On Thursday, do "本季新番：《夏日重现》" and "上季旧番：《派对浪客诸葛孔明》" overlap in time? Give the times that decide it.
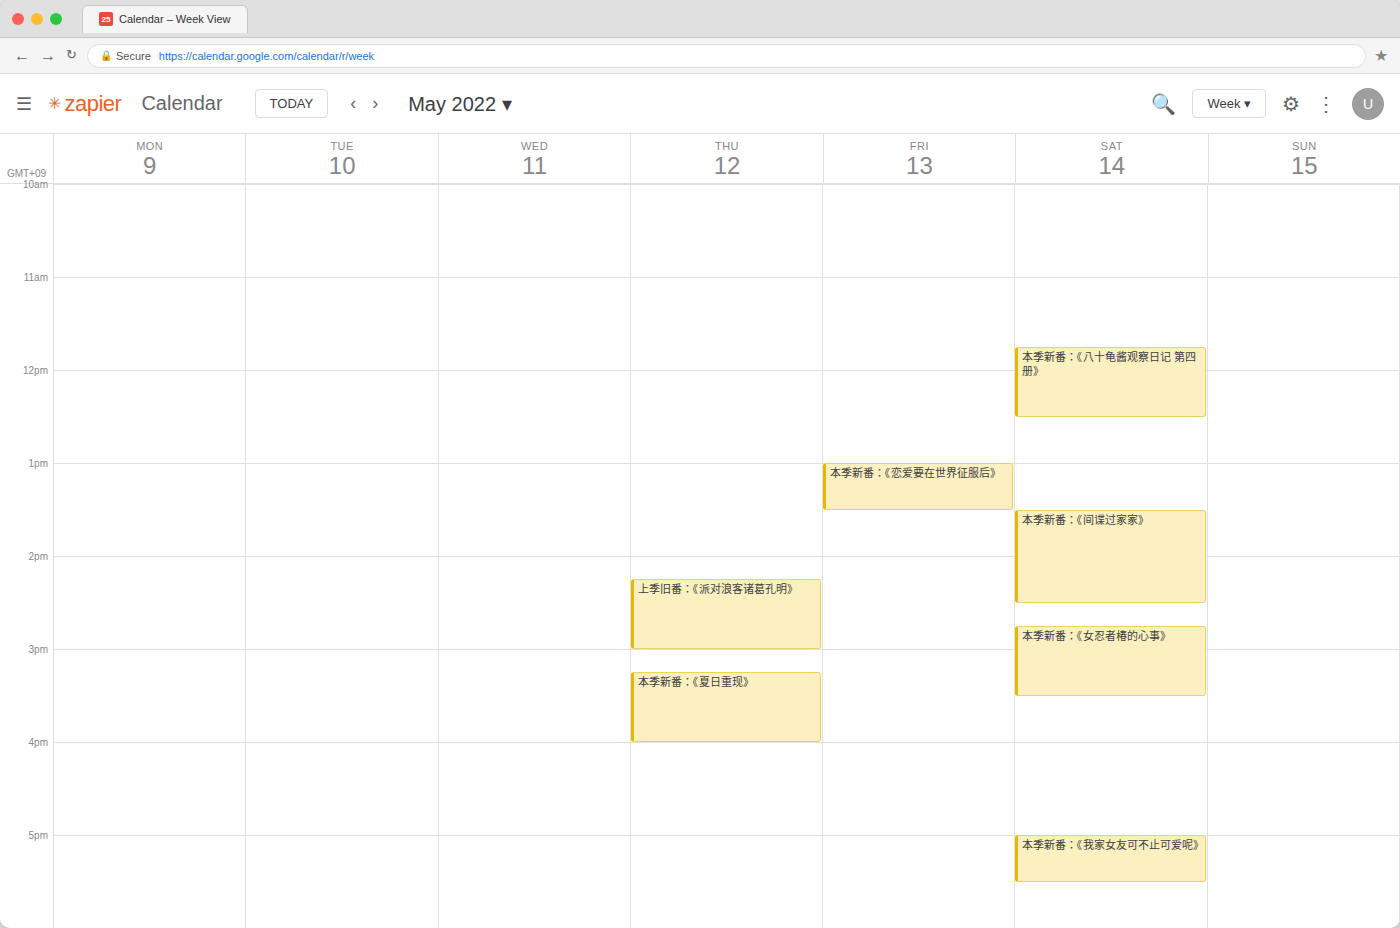
"上季旧番：《派对浪客诸葛孔明》" ends at 3:00 PM and "本季新番：《夏日重现》" starts at 3:15 PM -- no overlap.